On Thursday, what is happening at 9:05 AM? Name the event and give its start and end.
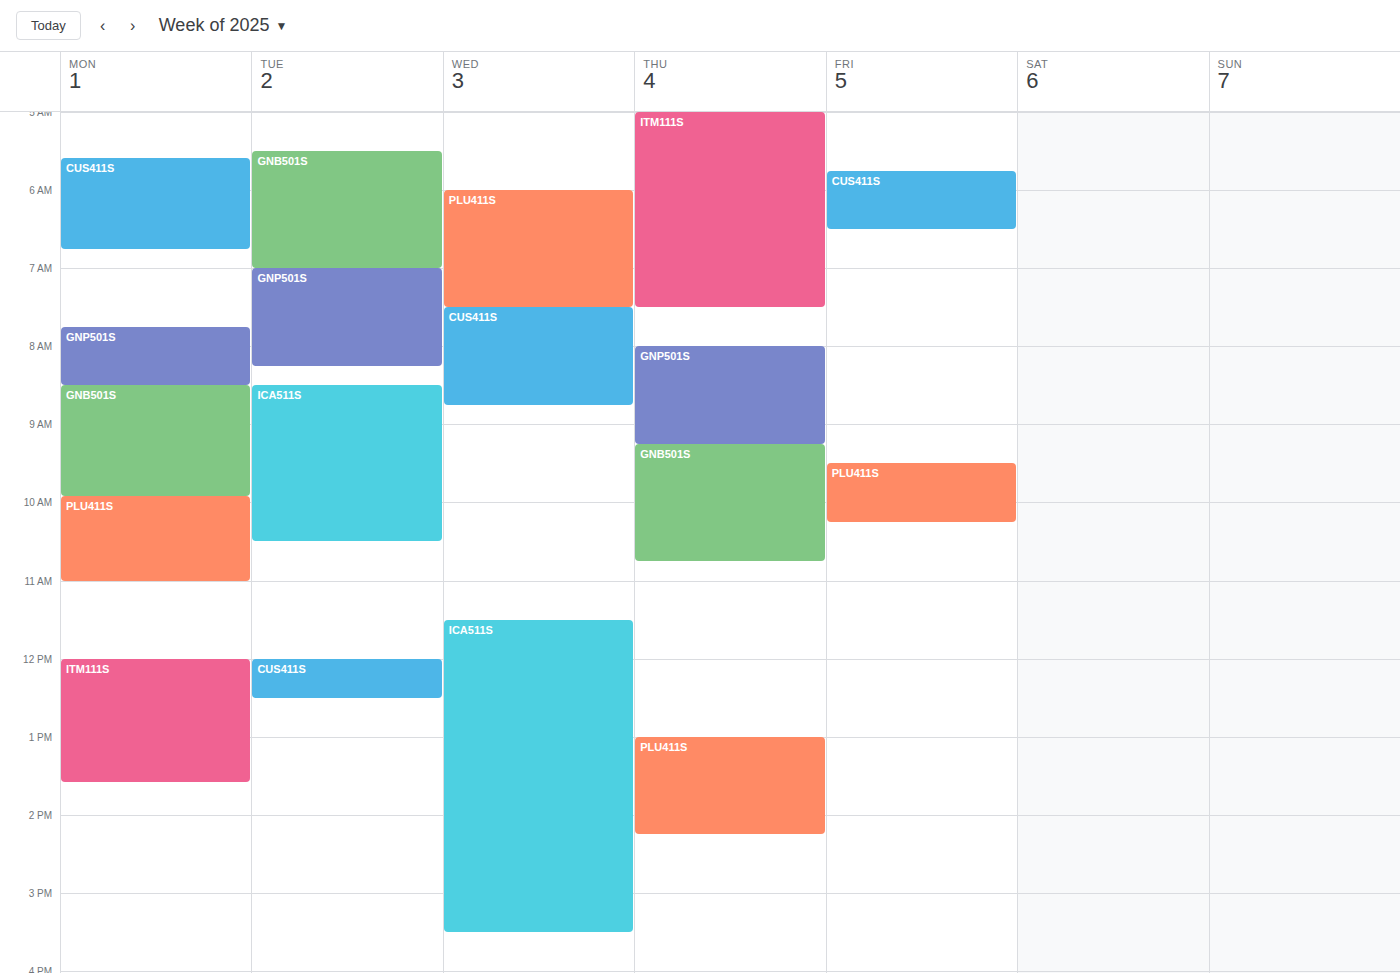
"GNP501S", 8:00 AM to 9:15 AM